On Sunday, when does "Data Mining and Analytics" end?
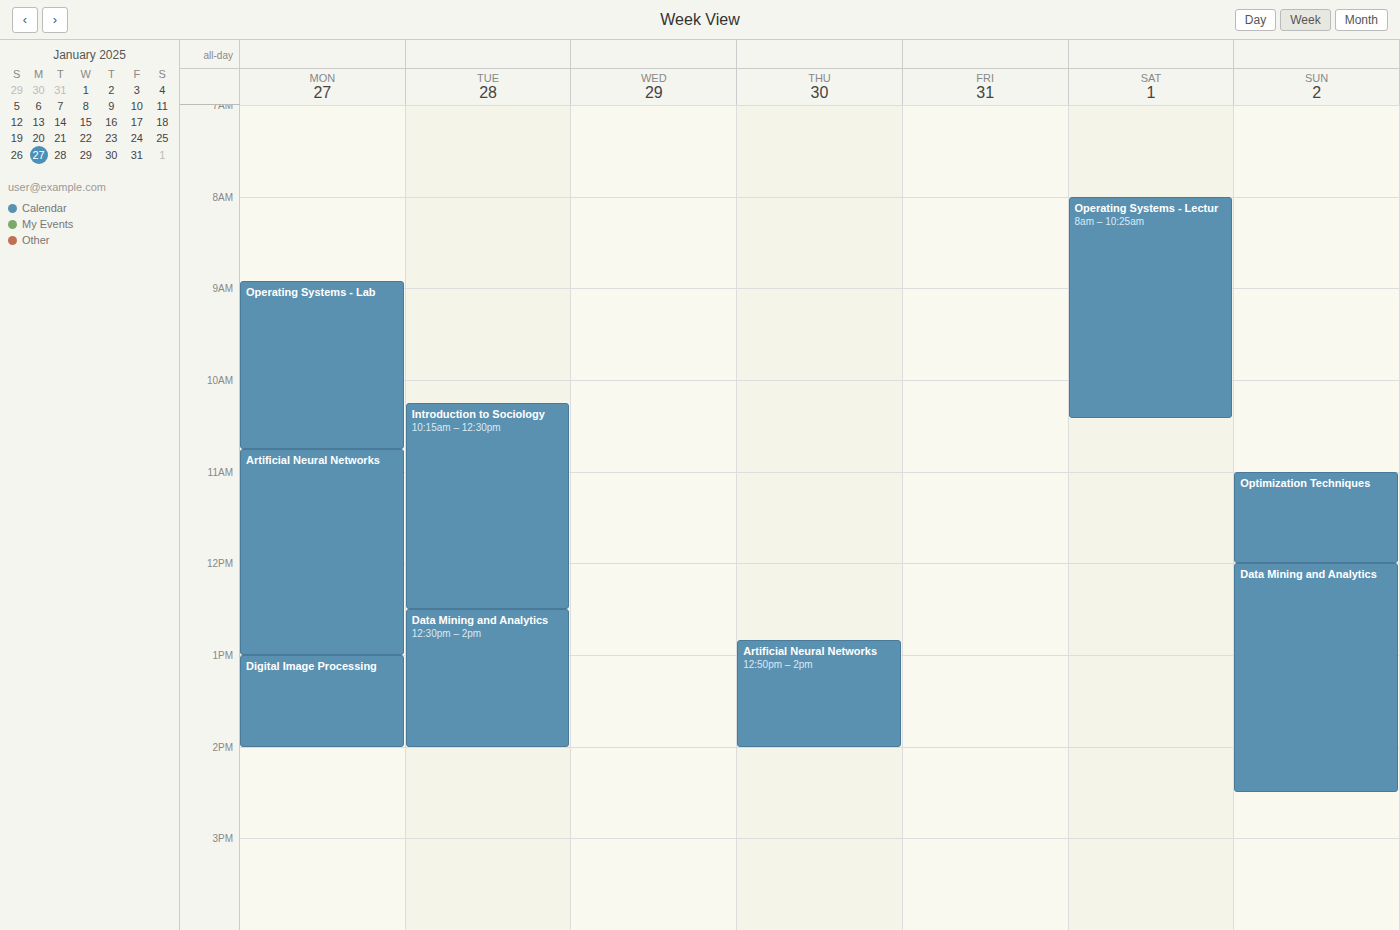
2:30 PM